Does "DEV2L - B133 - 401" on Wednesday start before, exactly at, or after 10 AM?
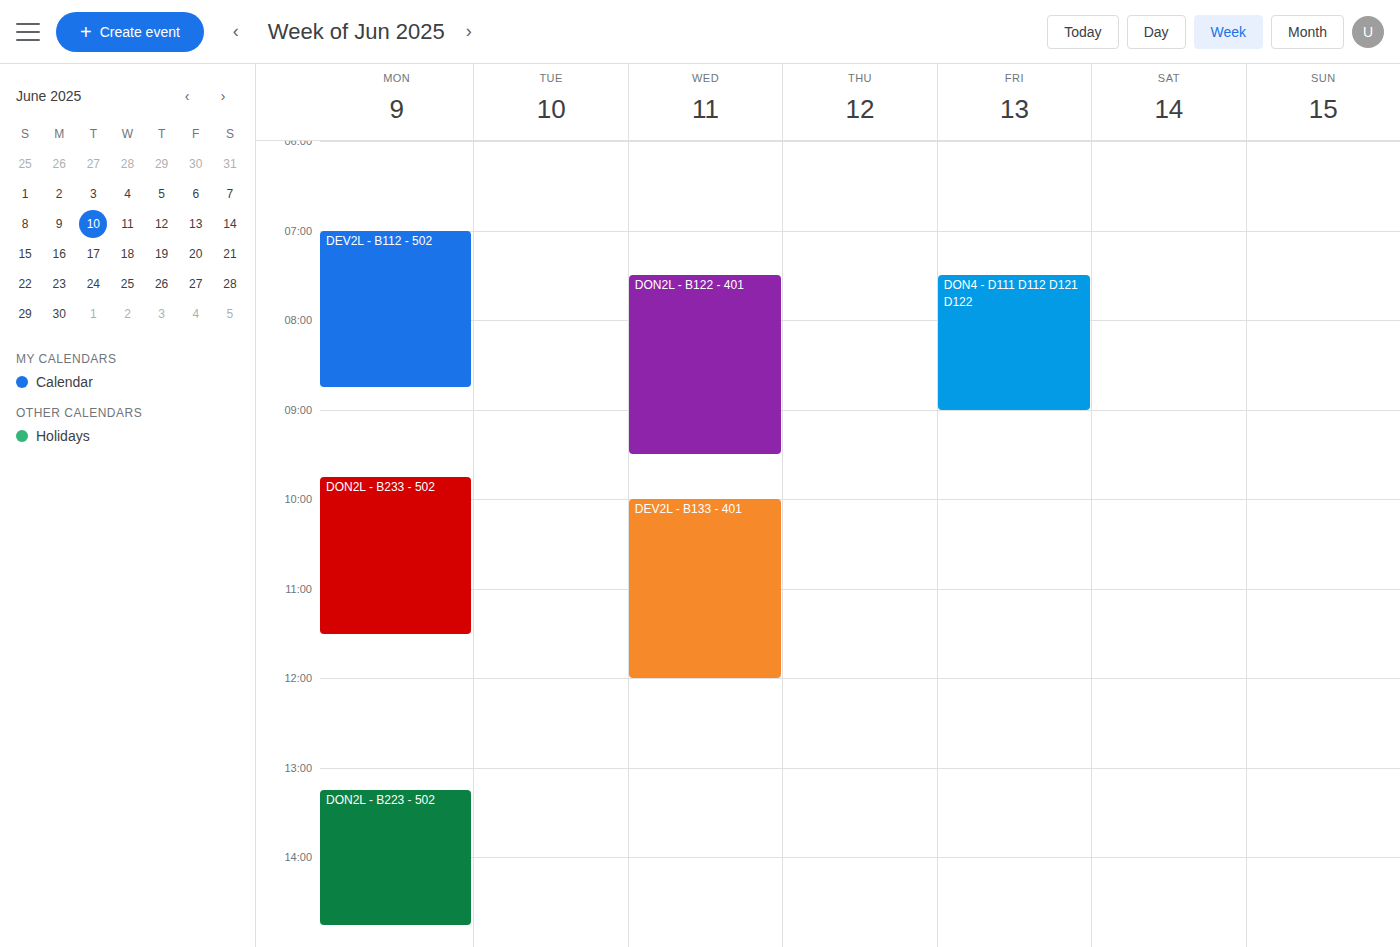
10:00 AM -- exactly at 10 AM, on the 10 AM line.